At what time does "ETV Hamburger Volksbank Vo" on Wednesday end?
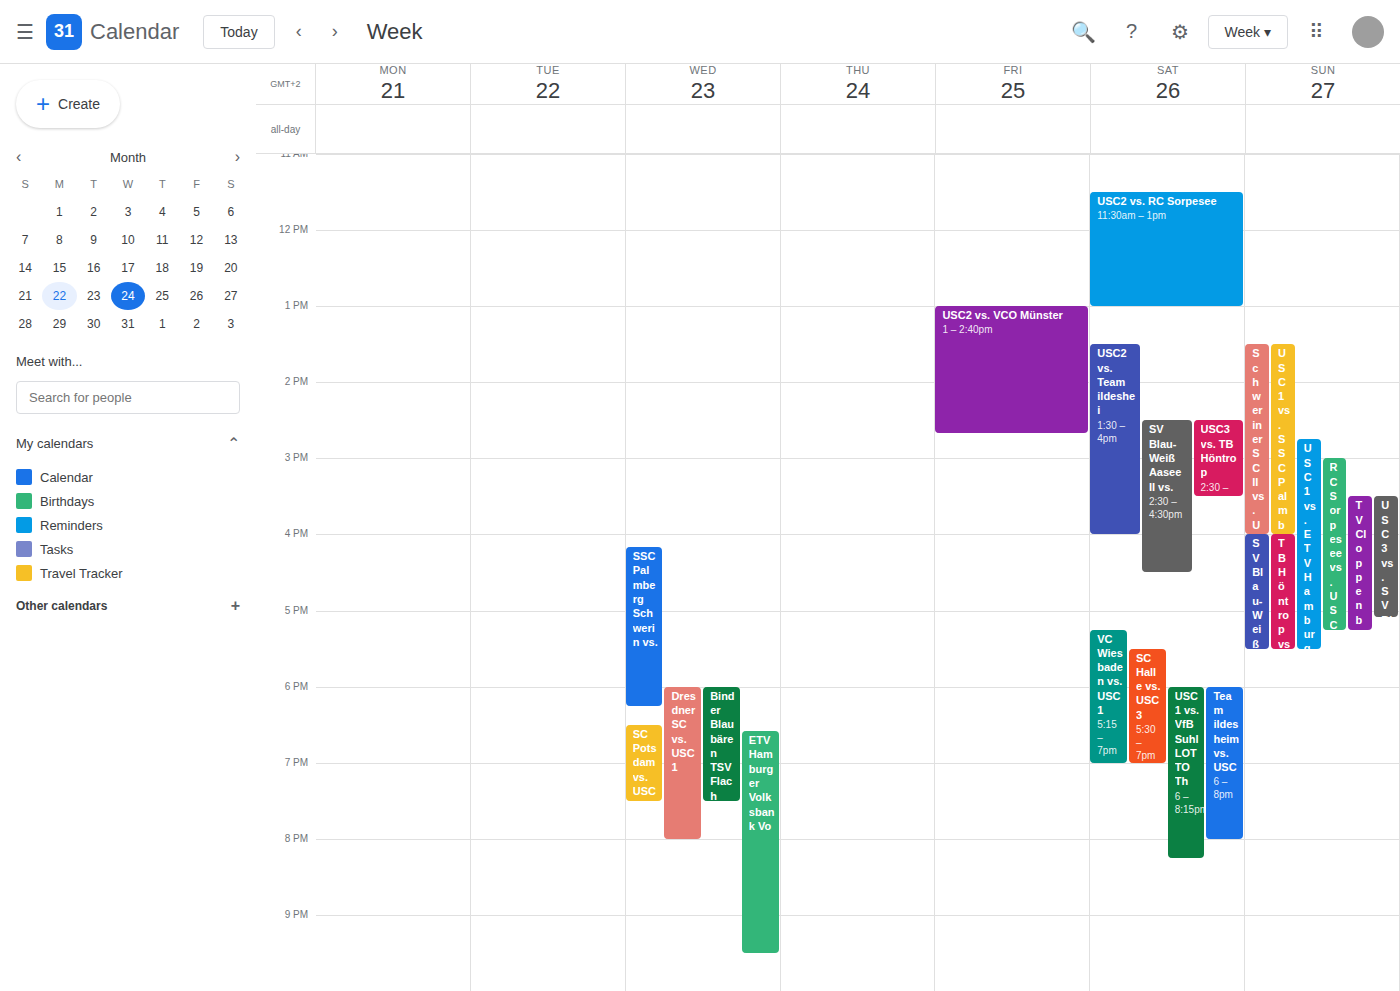
9:30 PM